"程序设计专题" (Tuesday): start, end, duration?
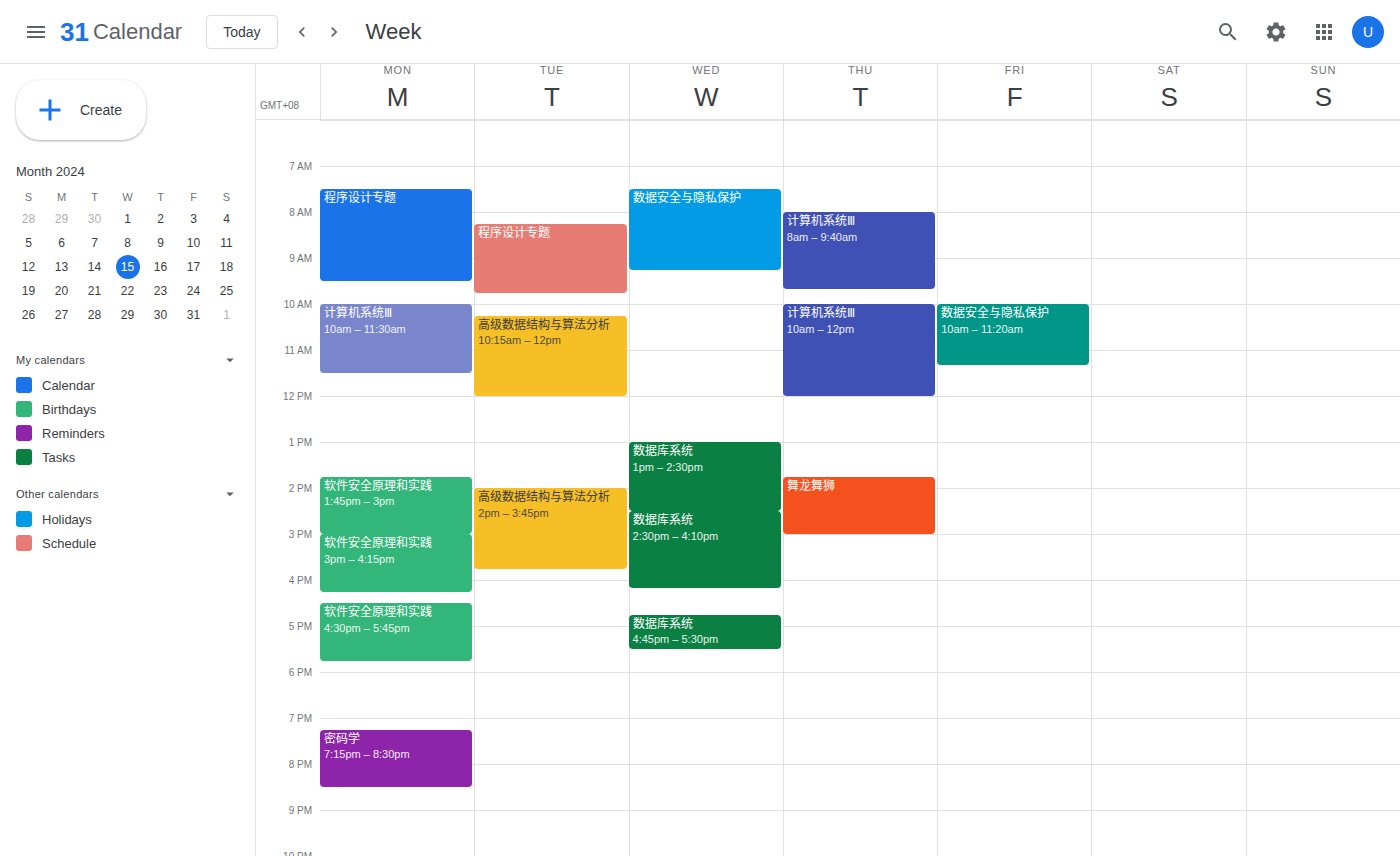
08:15 to 09:45, 1 hour 30 minutes